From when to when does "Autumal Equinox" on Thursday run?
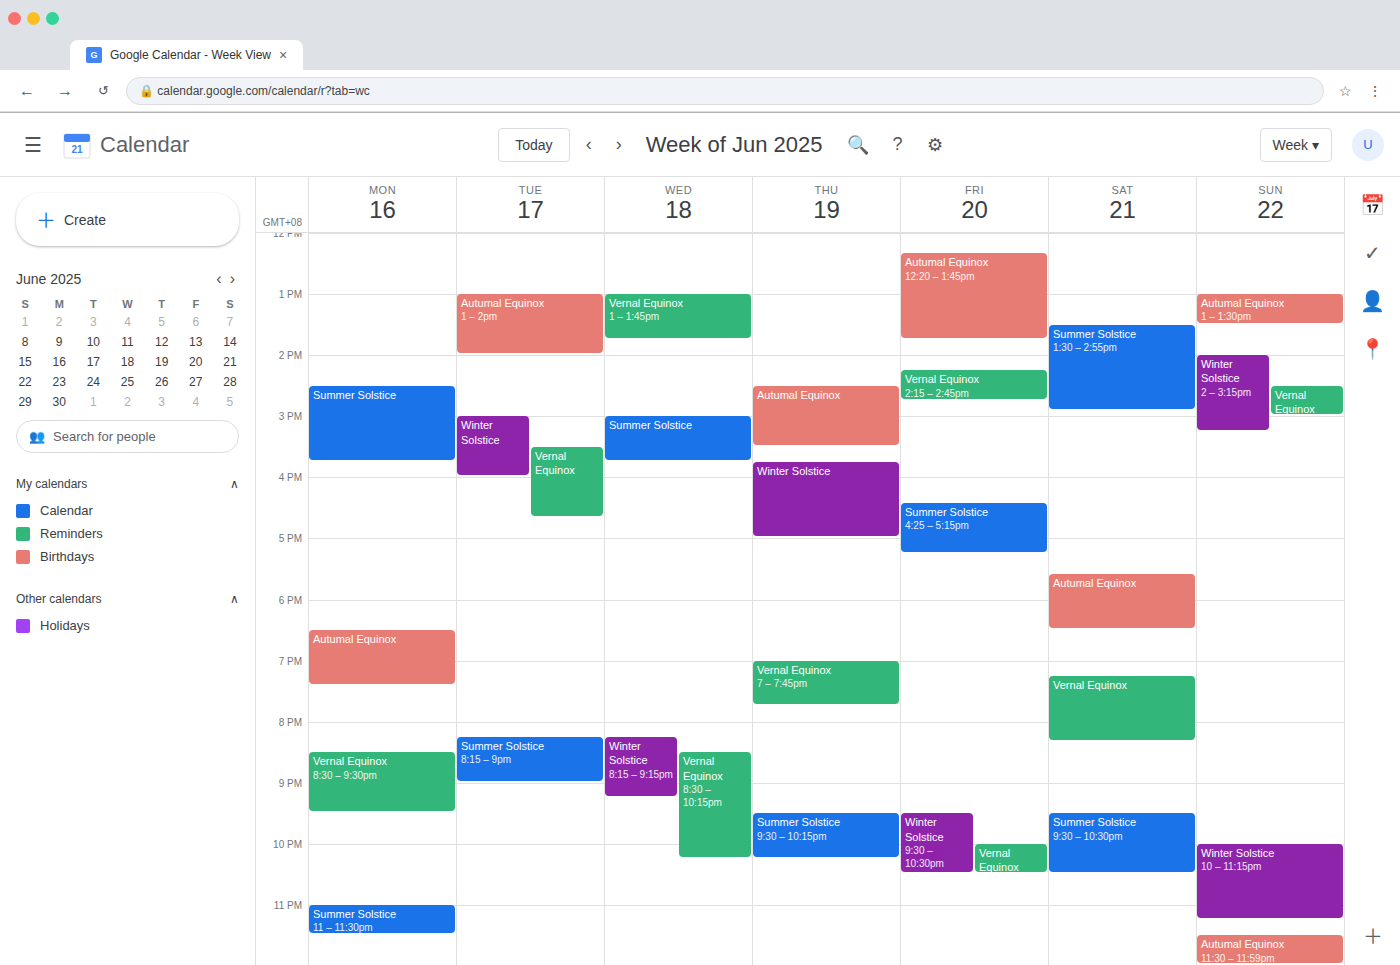
14:30 to 15:30